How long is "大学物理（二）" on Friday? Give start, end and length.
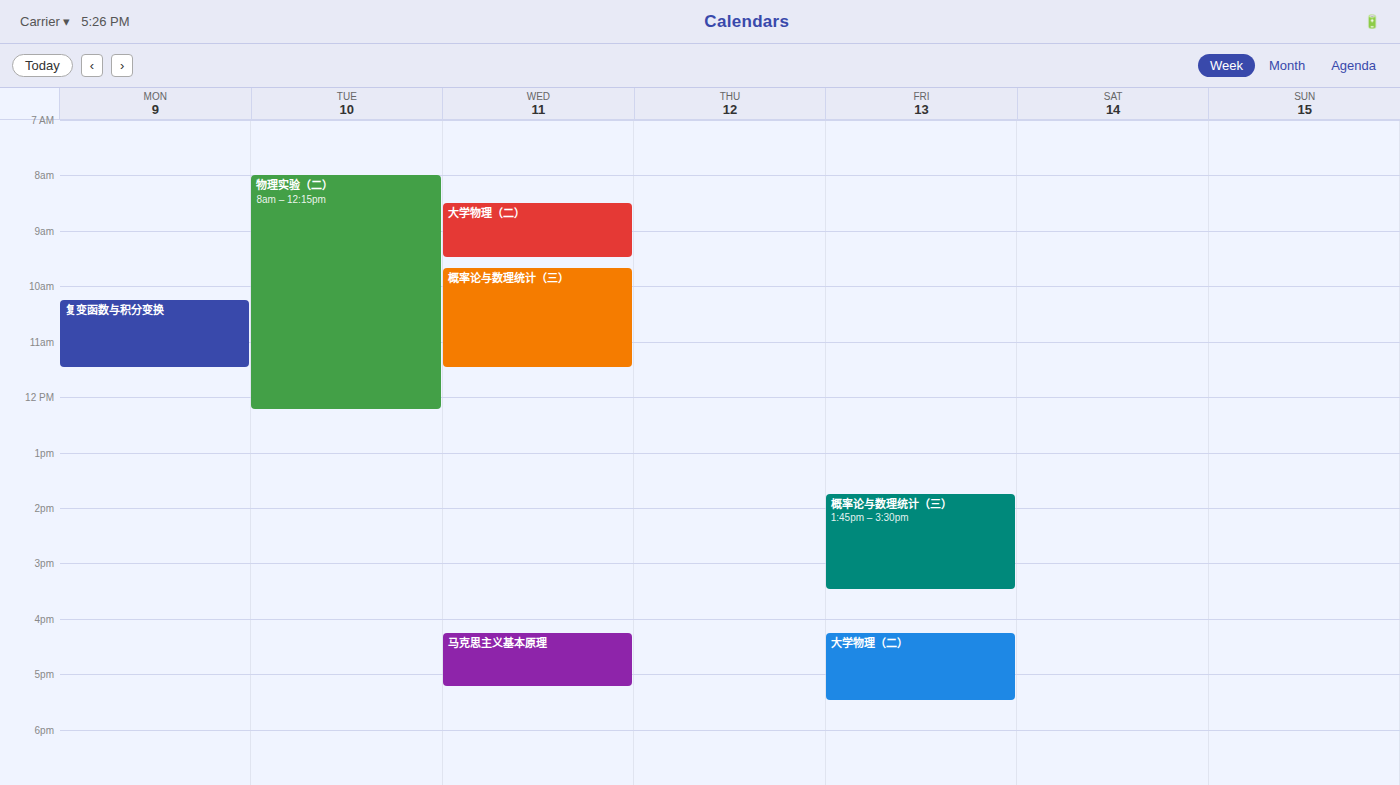
16:15 to 17:30, 1 hour 15 minutes